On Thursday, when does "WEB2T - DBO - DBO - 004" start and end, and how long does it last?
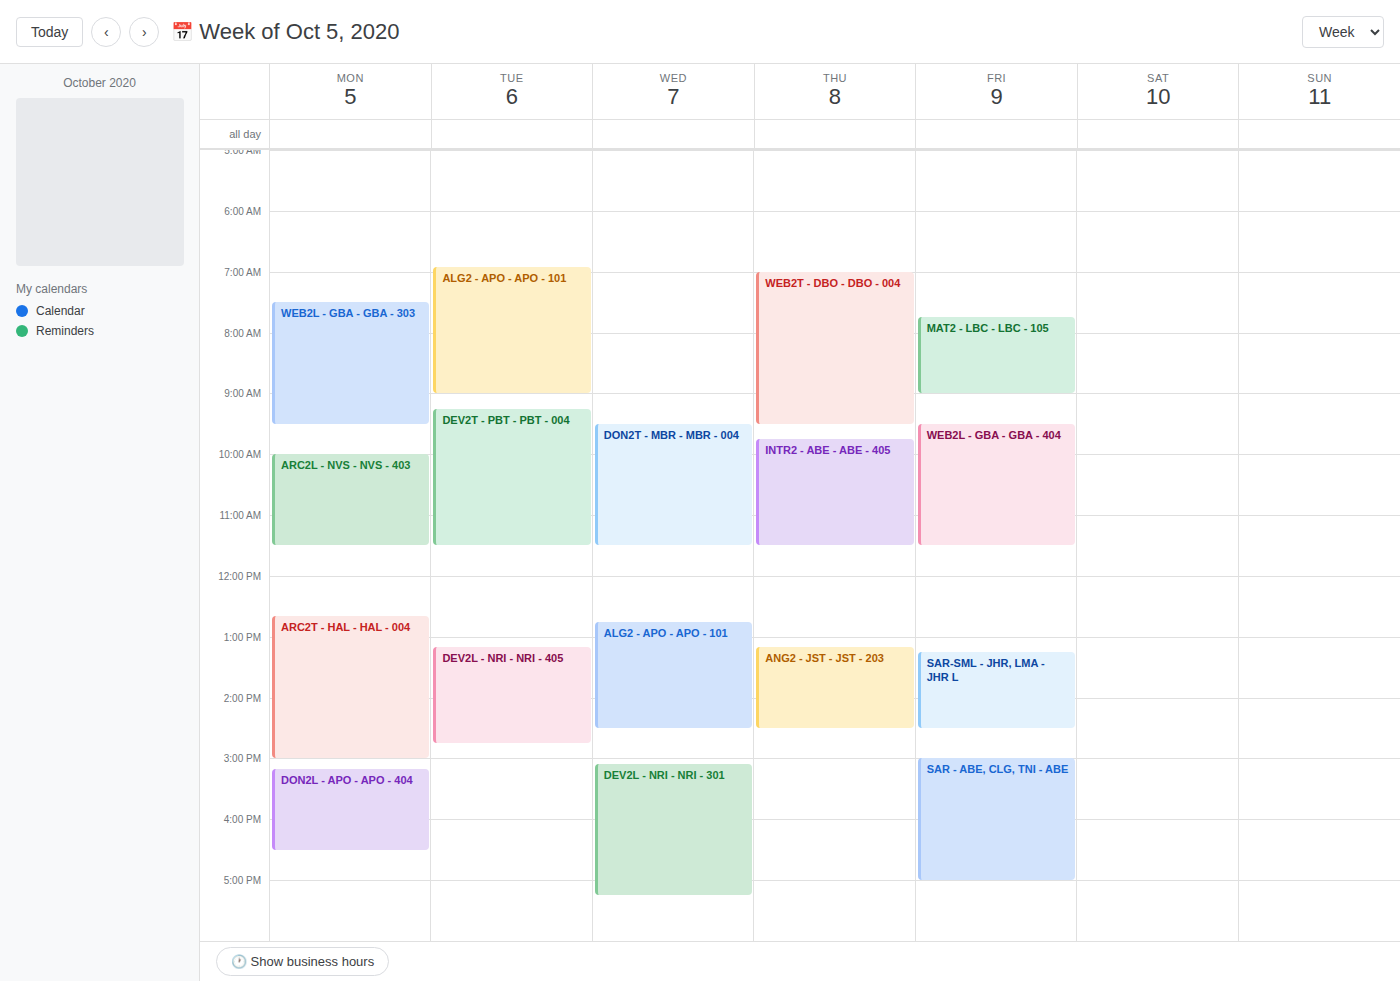
07:00 to 09:30, 2 hours 30 minutes